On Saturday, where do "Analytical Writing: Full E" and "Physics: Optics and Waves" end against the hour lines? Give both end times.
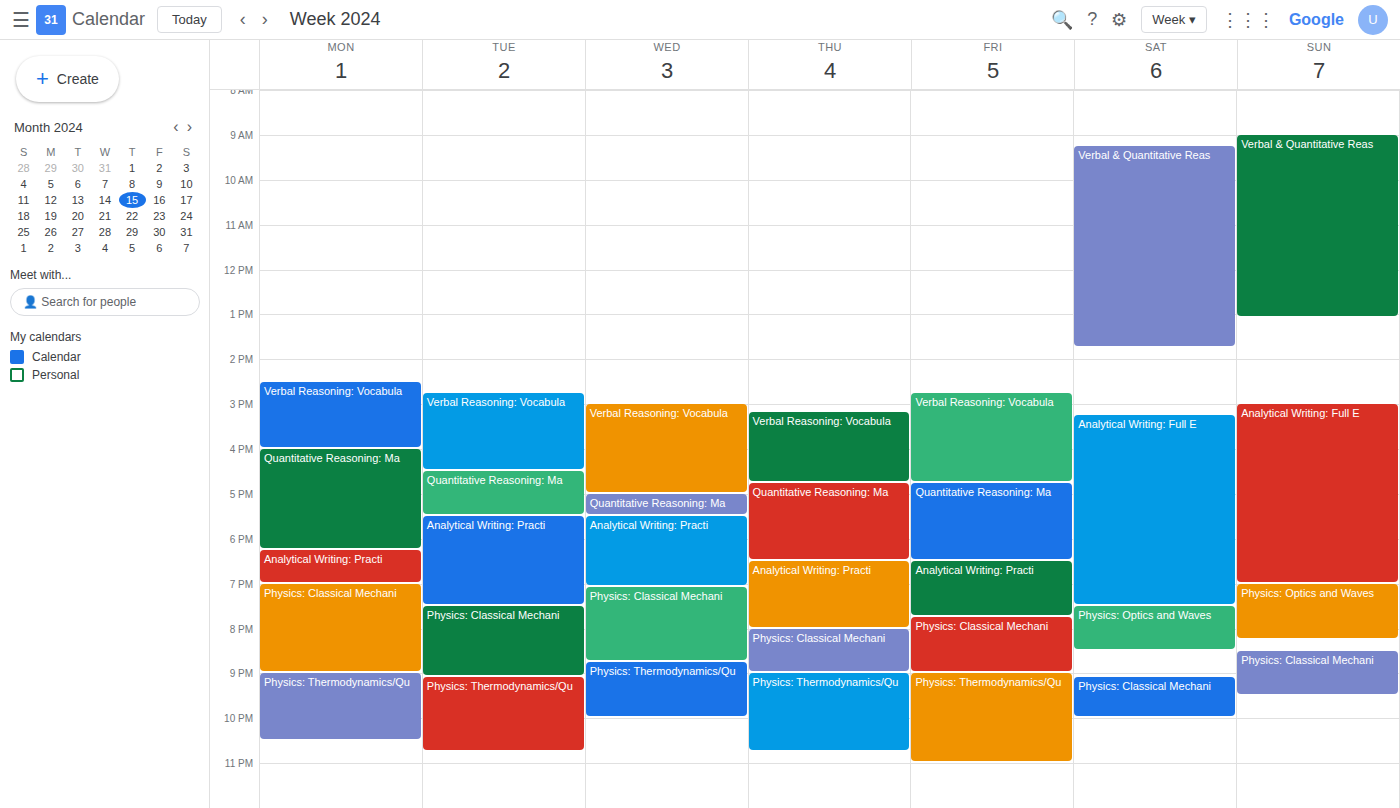
"Analytical Writing: Full E": 7:30 PM, halfway between the 7 PM and 8 PM lines. "Physics: Optics and Waves": 8:30 PM, halfway between the 8 PM and 9 PM lines.